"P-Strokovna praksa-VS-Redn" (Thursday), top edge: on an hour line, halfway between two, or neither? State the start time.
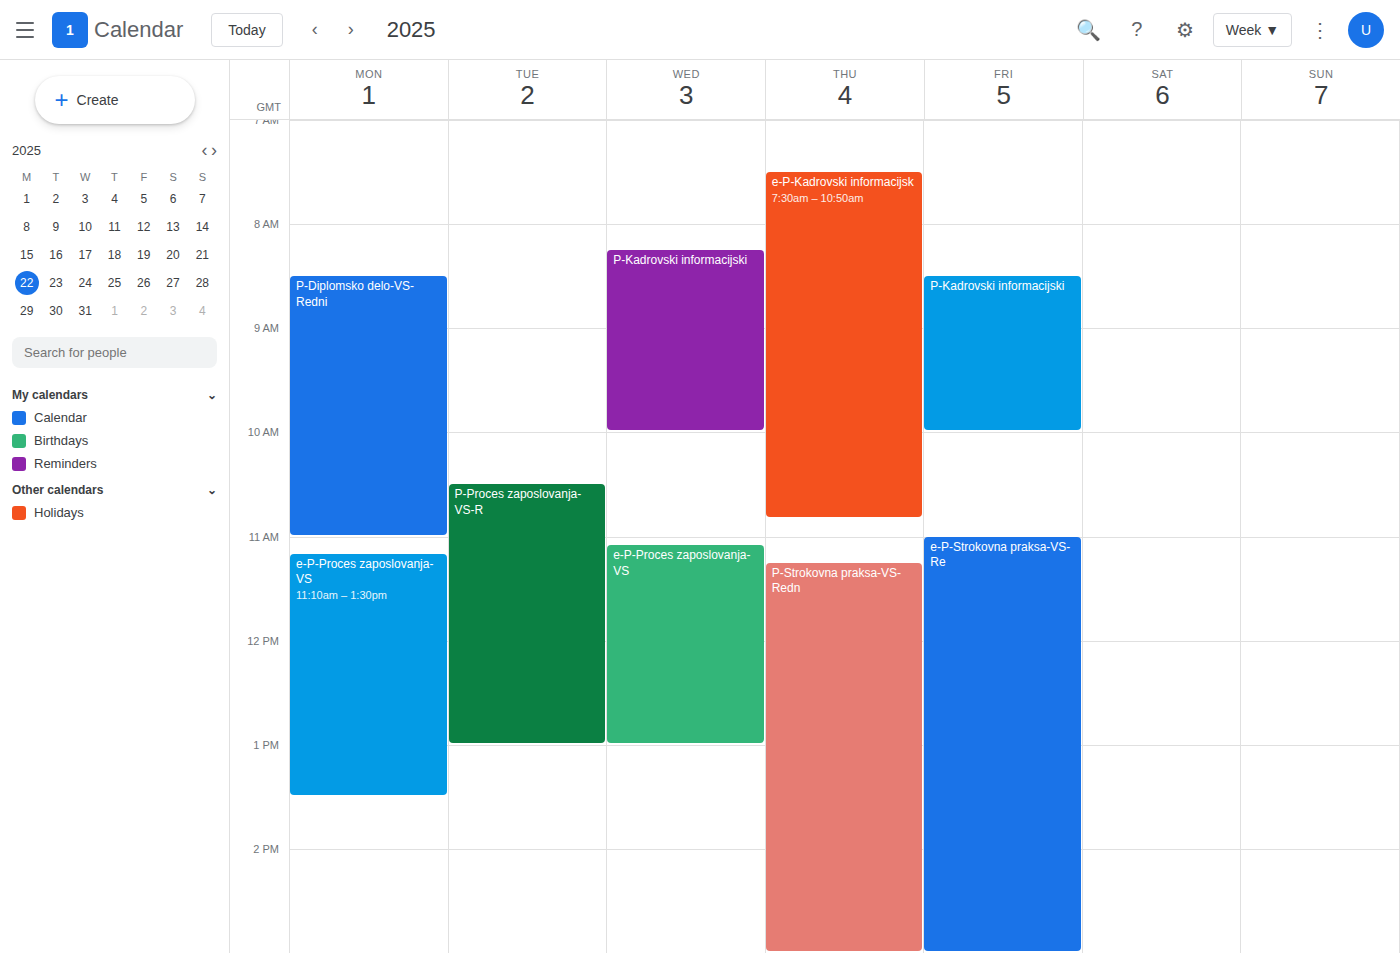
11:15 AM -- neither: a quarter of the way from the 11 AM line to the 12 PM line.